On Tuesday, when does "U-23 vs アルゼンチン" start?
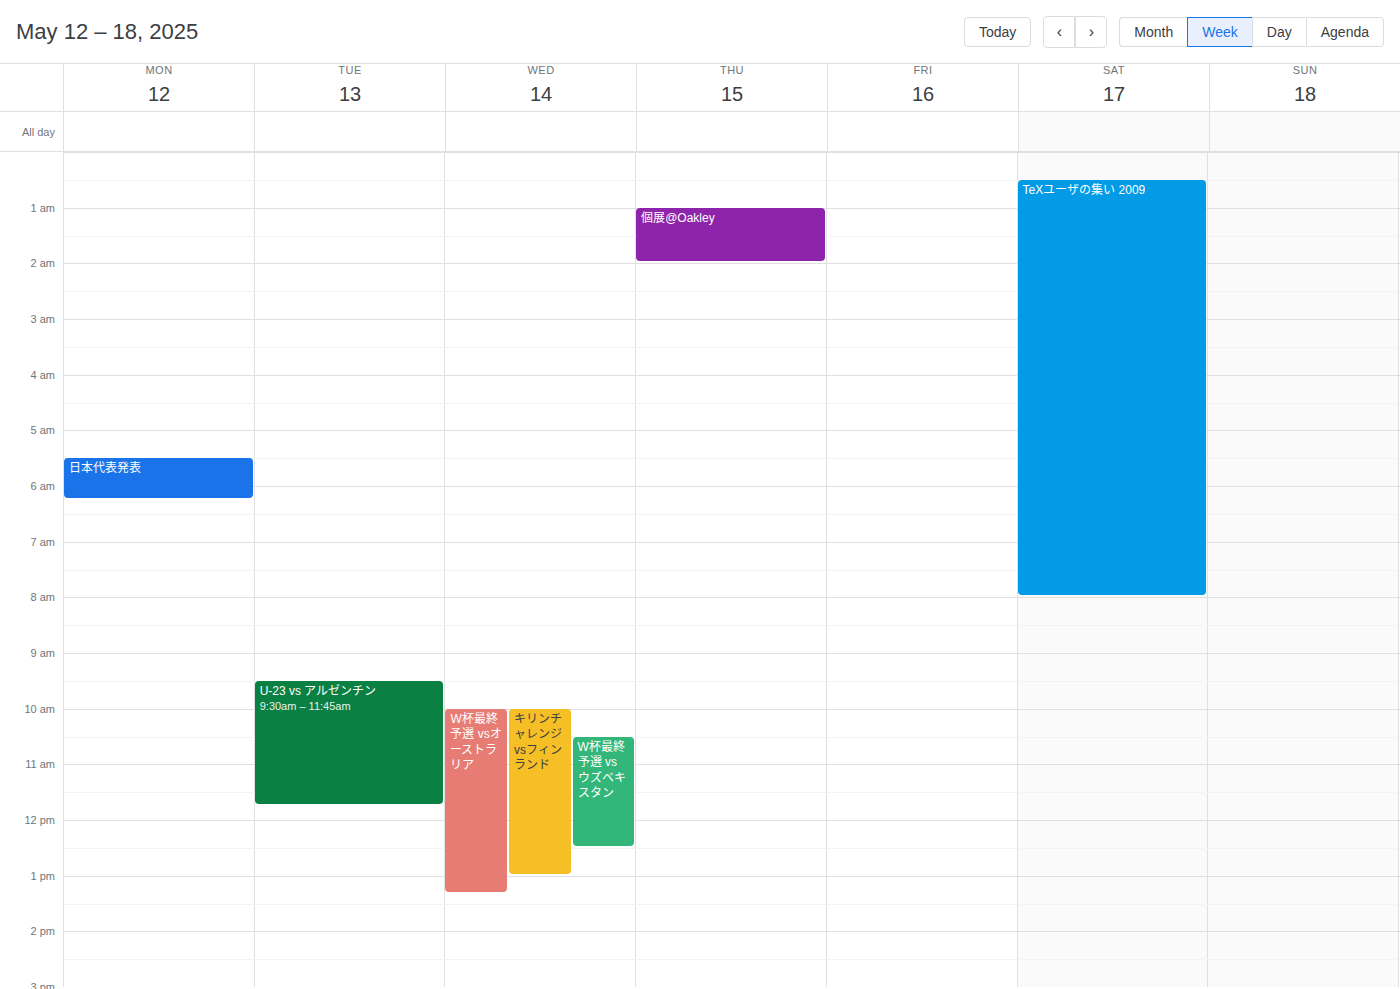
09:30